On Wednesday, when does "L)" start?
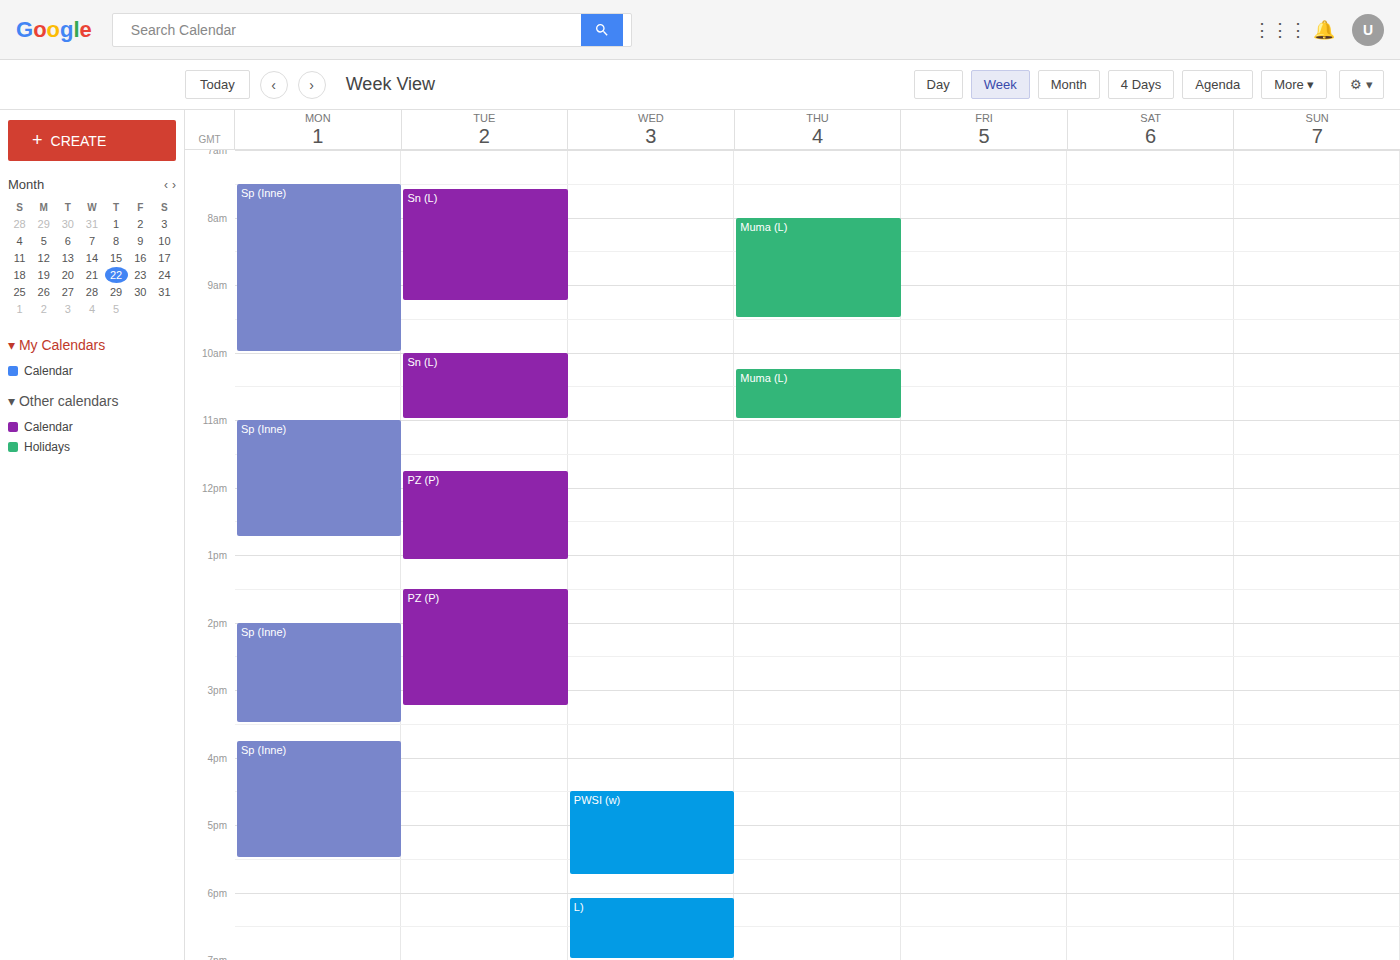
6:05 PM